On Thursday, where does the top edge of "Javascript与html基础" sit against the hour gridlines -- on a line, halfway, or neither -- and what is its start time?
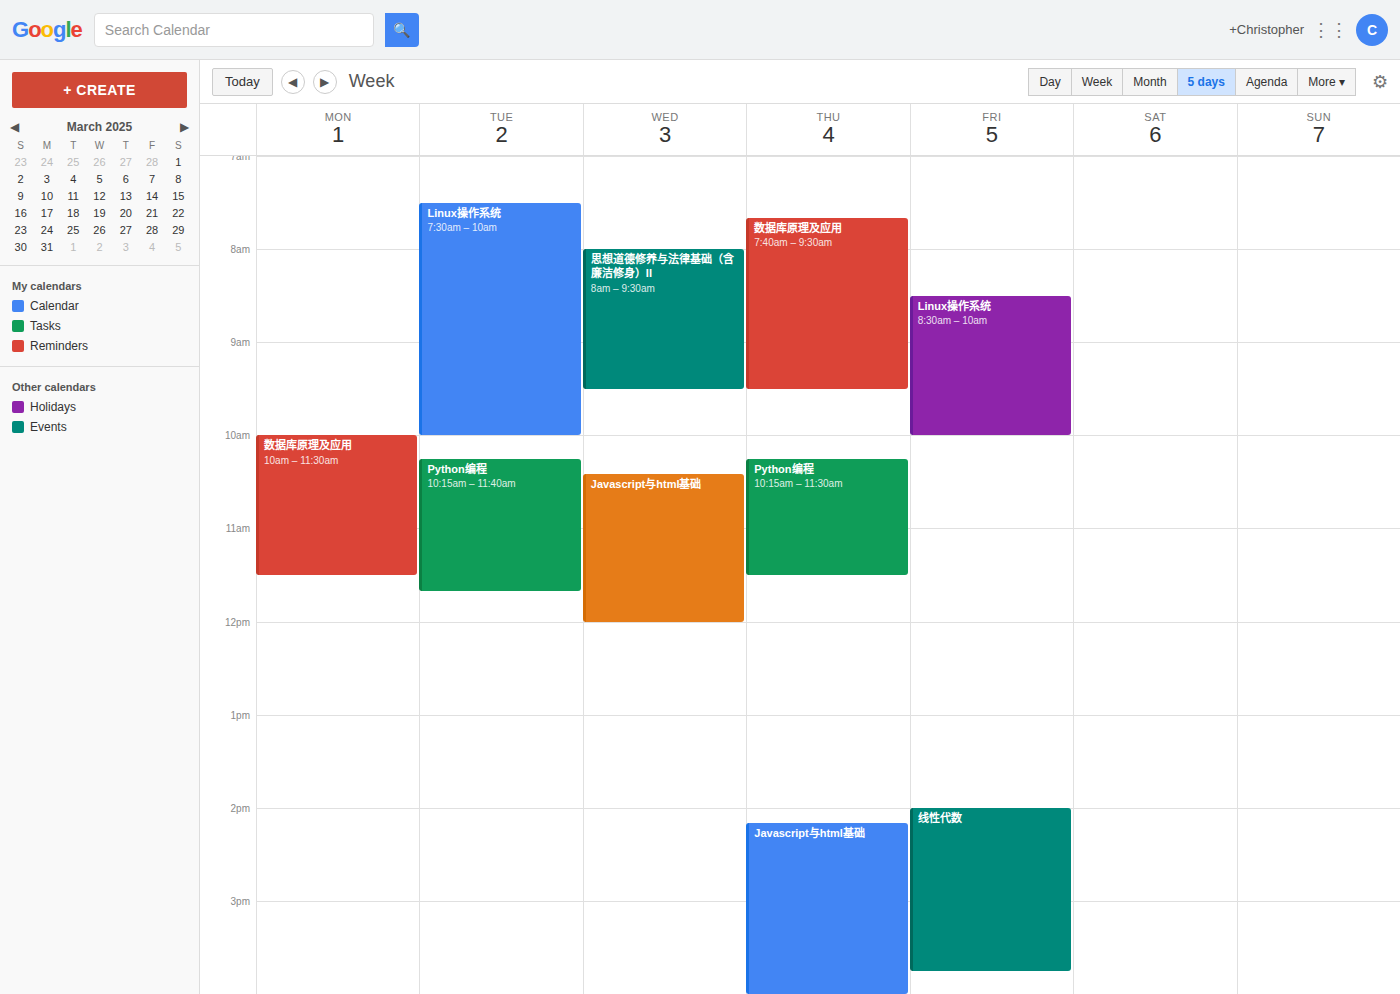
14:10 -- neither: 10 minutes below the 14:00 line and 50 minutes above the 15:00 line.